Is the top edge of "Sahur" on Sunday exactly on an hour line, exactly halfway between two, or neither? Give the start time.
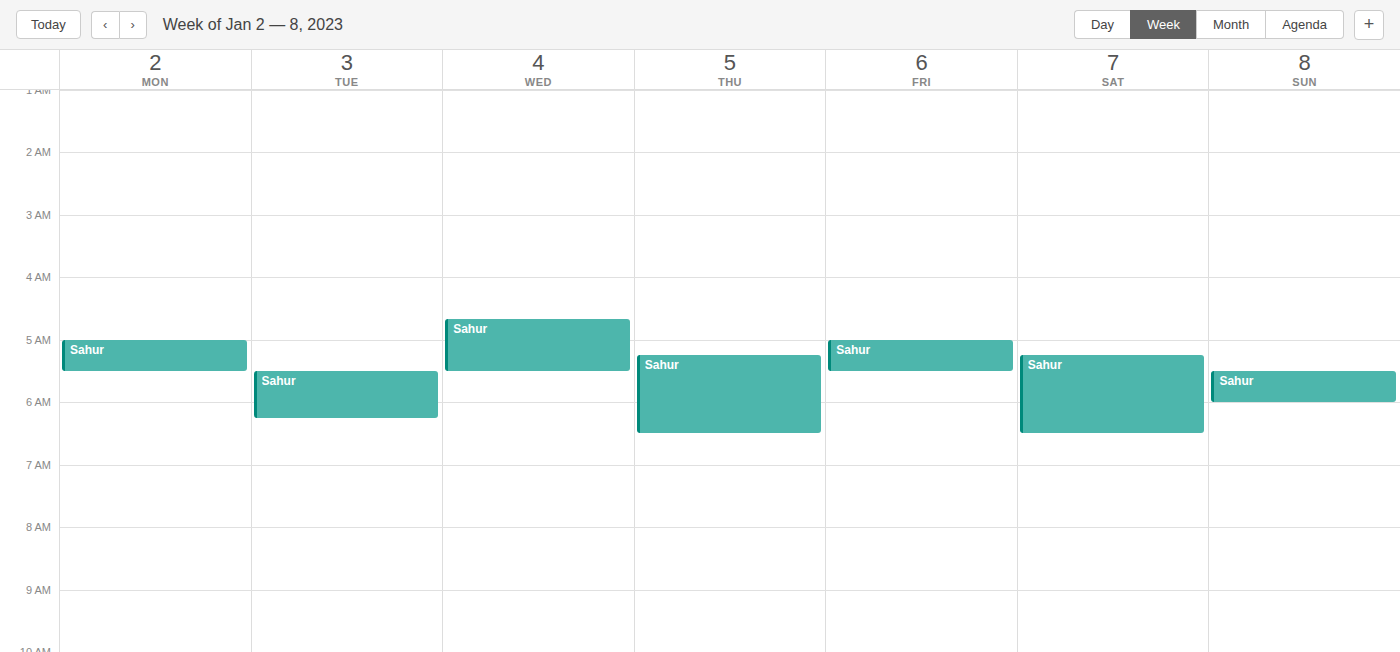
05:30 -- halfway between the 05:00 and 06:00 lines.